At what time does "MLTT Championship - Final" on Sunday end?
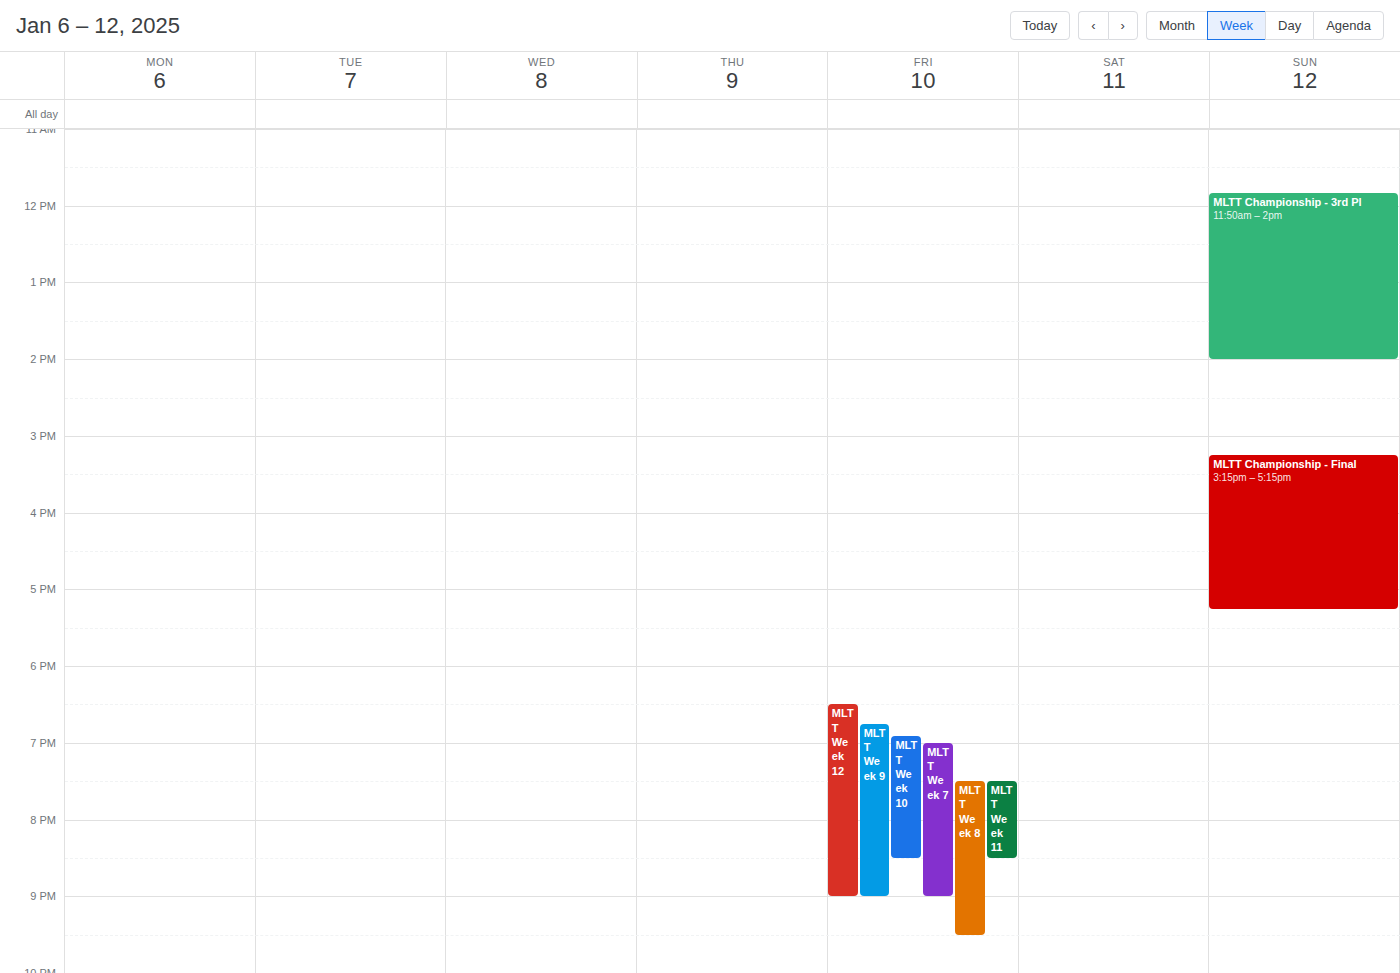
17:15